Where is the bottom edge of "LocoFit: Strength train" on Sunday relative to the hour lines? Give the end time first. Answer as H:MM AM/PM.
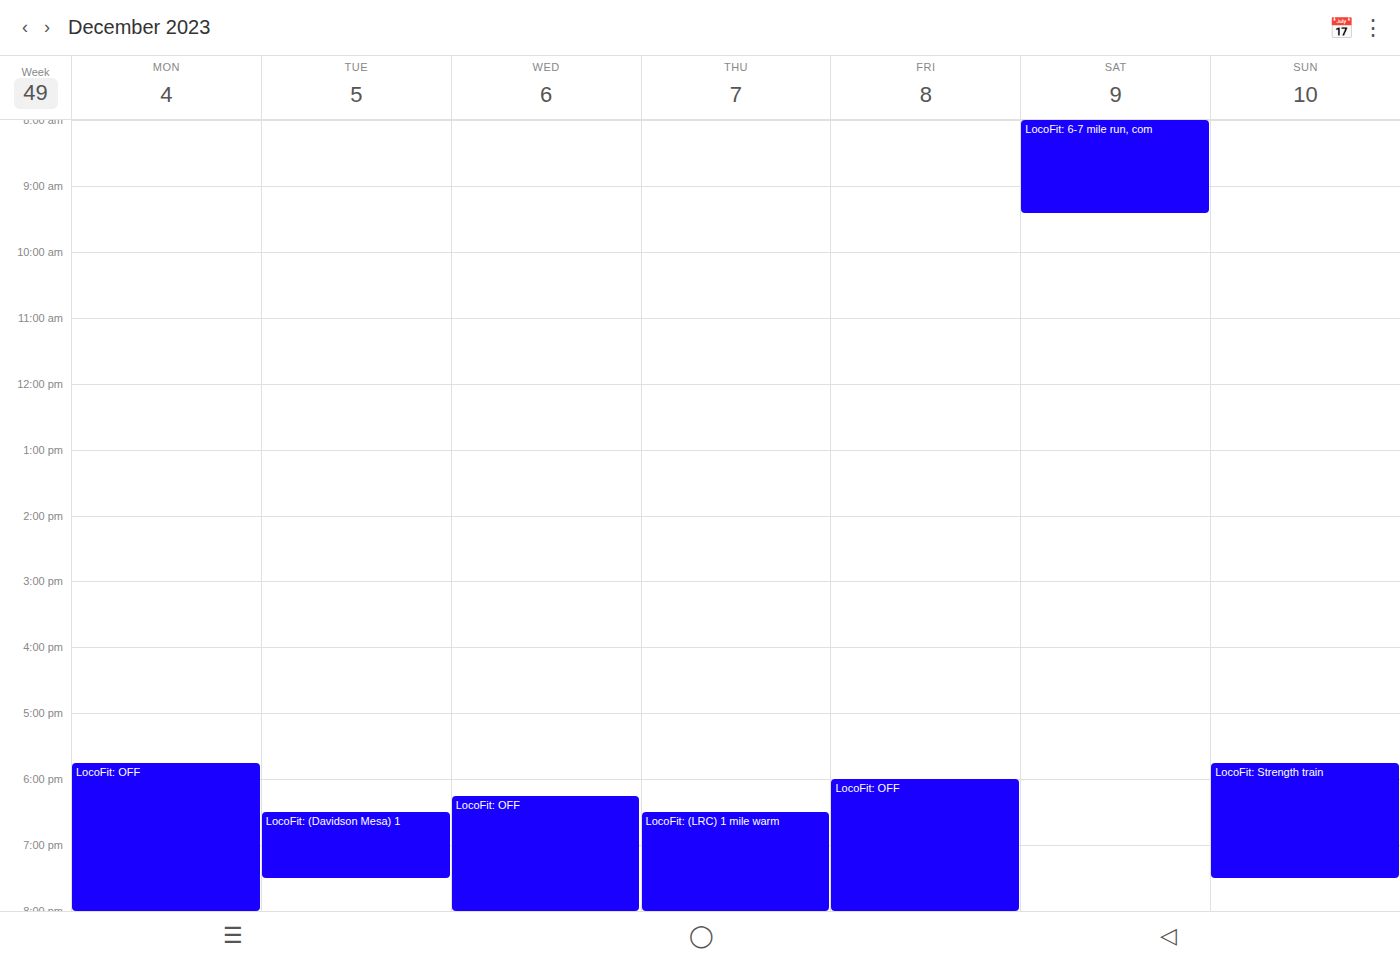
7:30 PM -- halfway between the 7 PM and 8 PM lines.